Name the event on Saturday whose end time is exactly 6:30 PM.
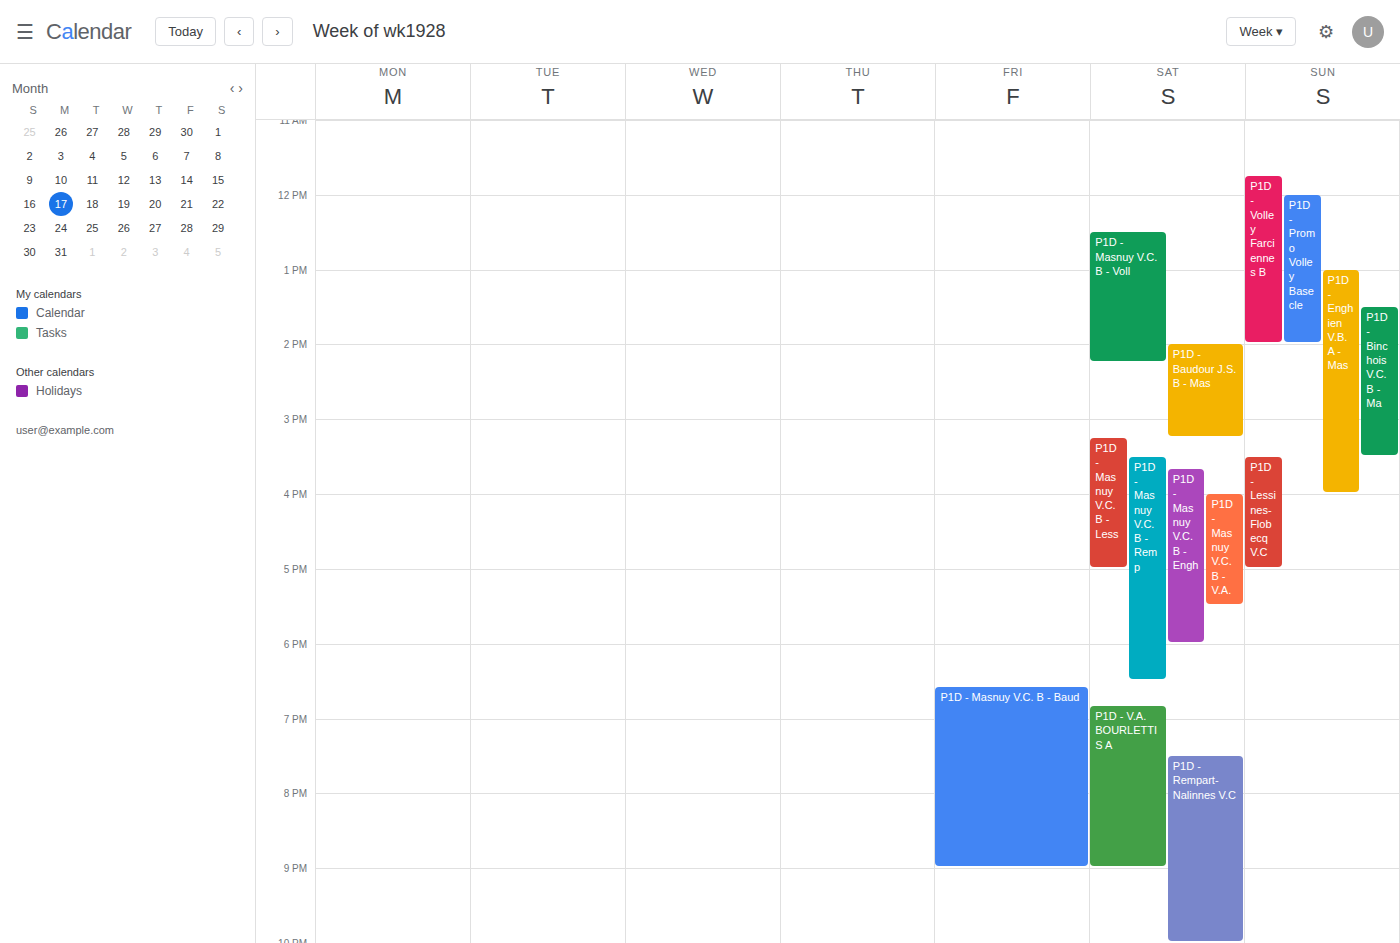
"P1D - Masnuy V.C. B - Remp"